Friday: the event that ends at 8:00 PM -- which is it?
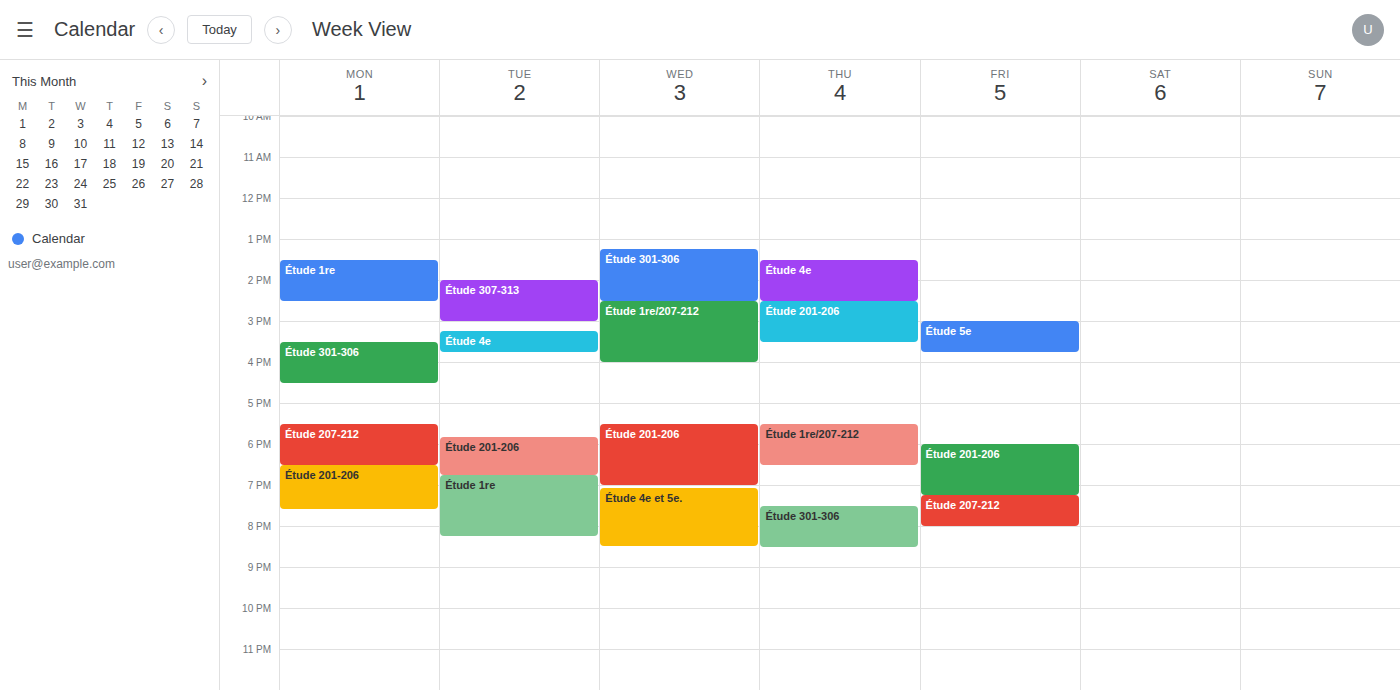
"Étude 207-212"